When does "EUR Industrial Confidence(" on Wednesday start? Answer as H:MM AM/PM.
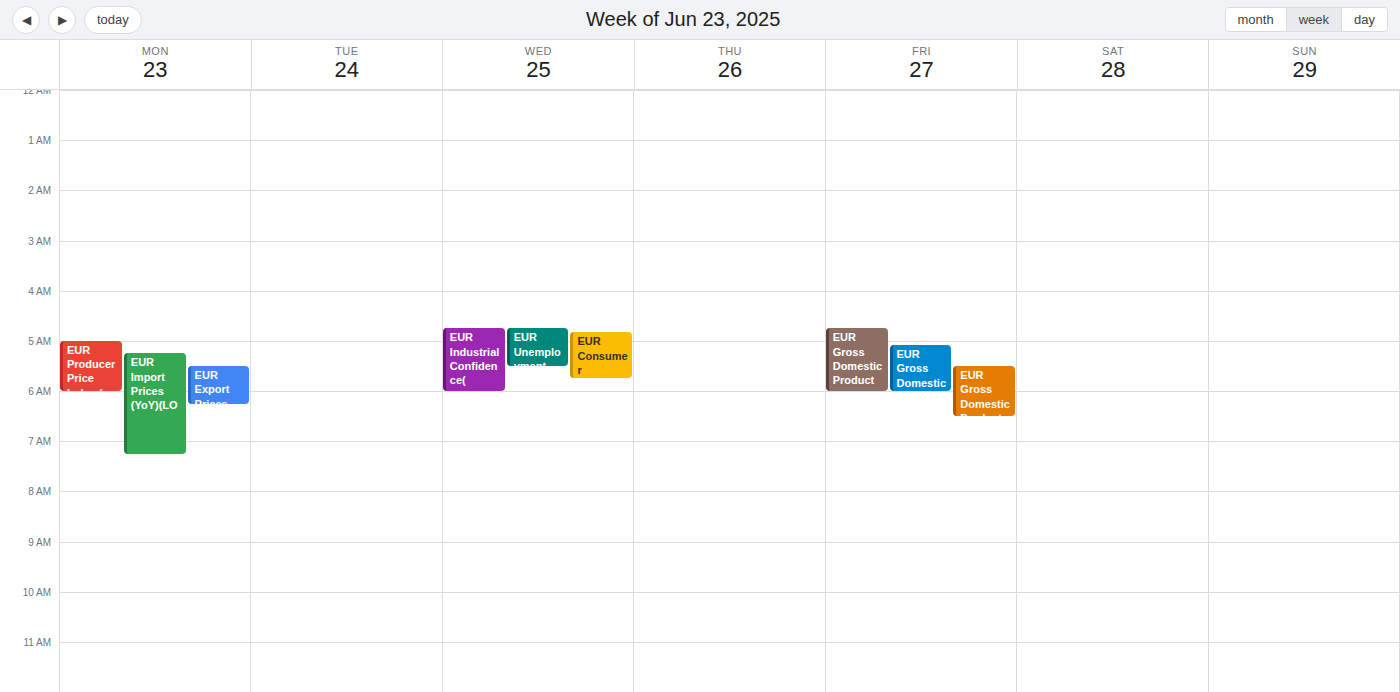
4:45 AM